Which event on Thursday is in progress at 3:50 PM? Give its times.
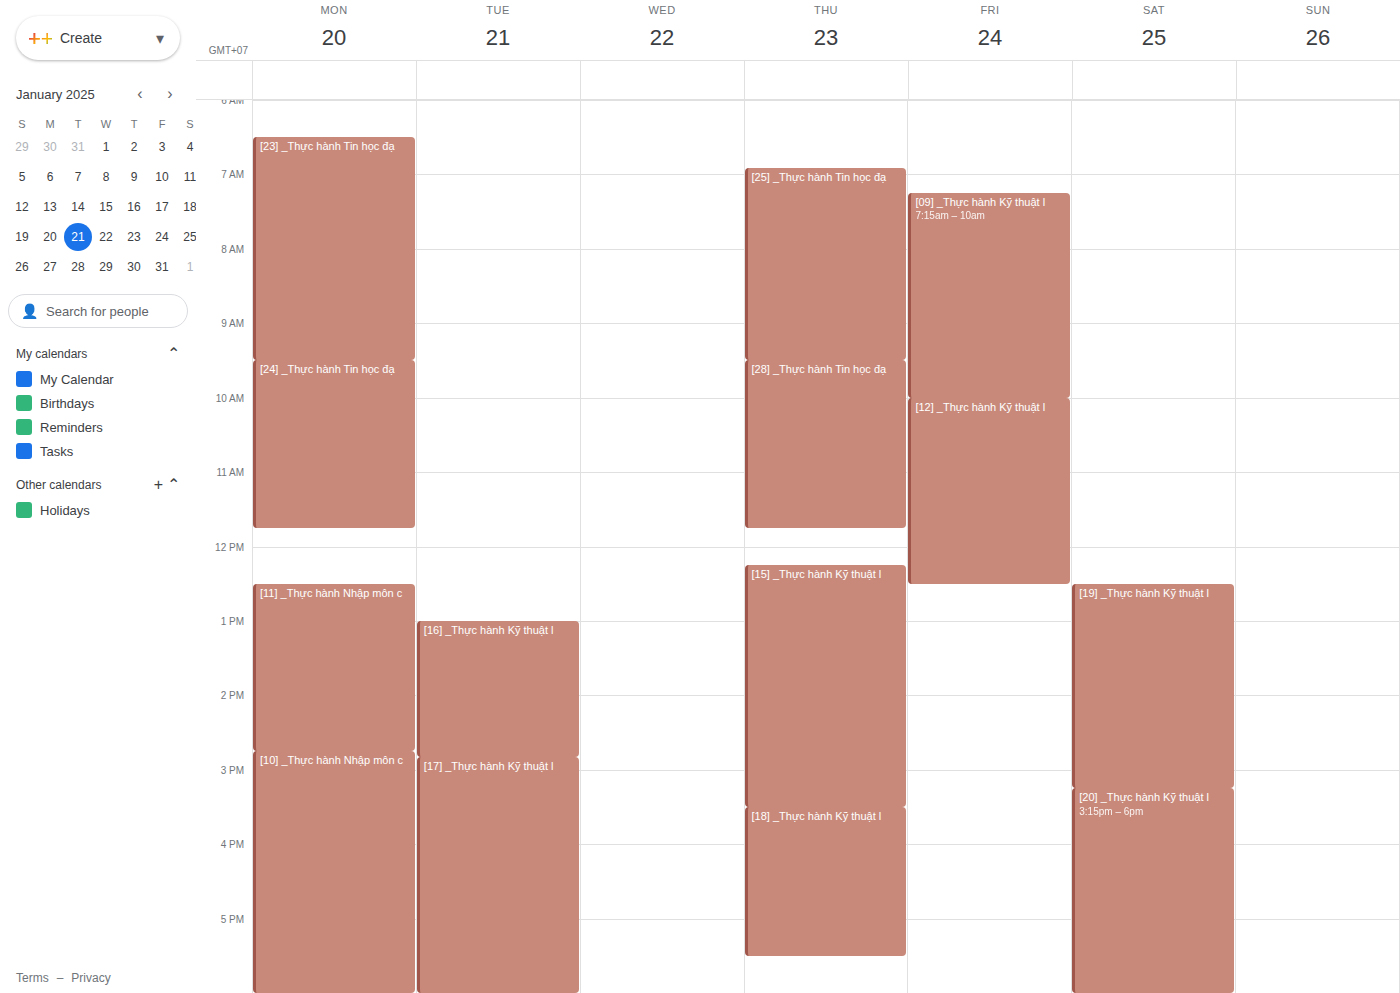
"[18] _Thực hành Kỹ thuật l", 3:30 PM to 5:30 PM